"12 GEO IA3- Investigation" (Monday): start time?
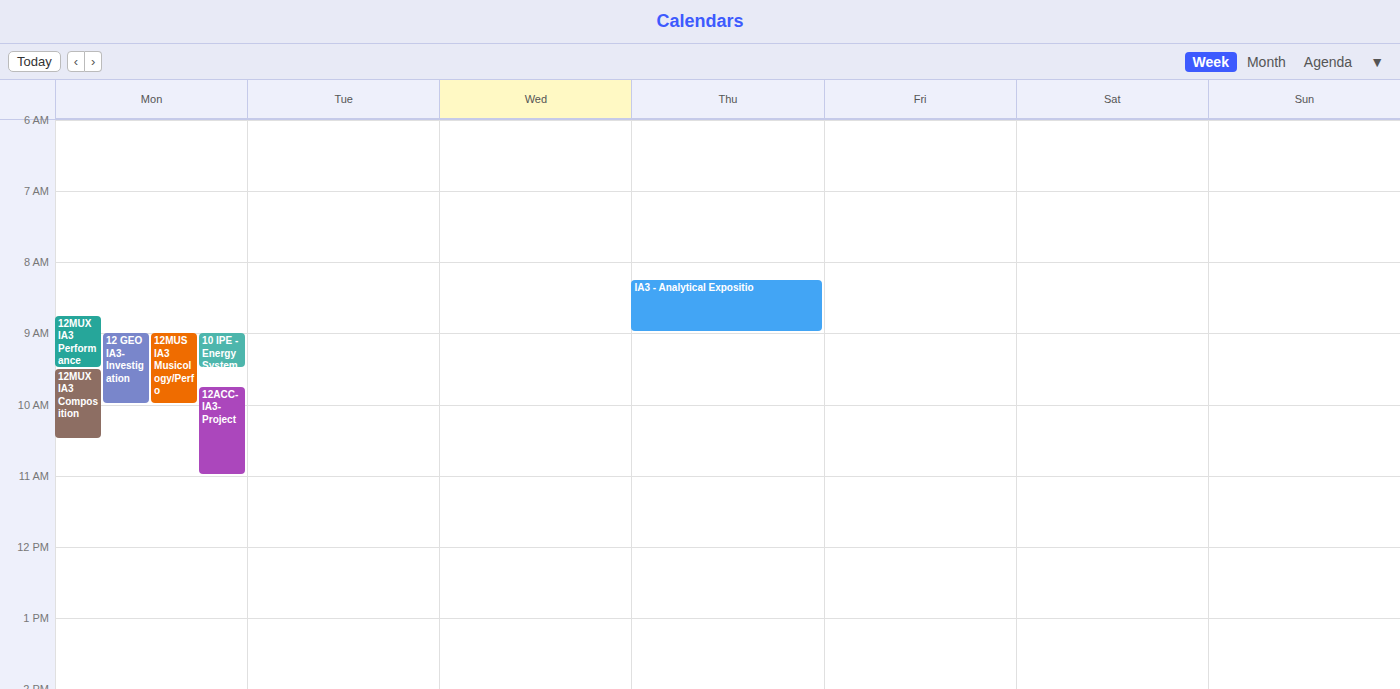
09:00